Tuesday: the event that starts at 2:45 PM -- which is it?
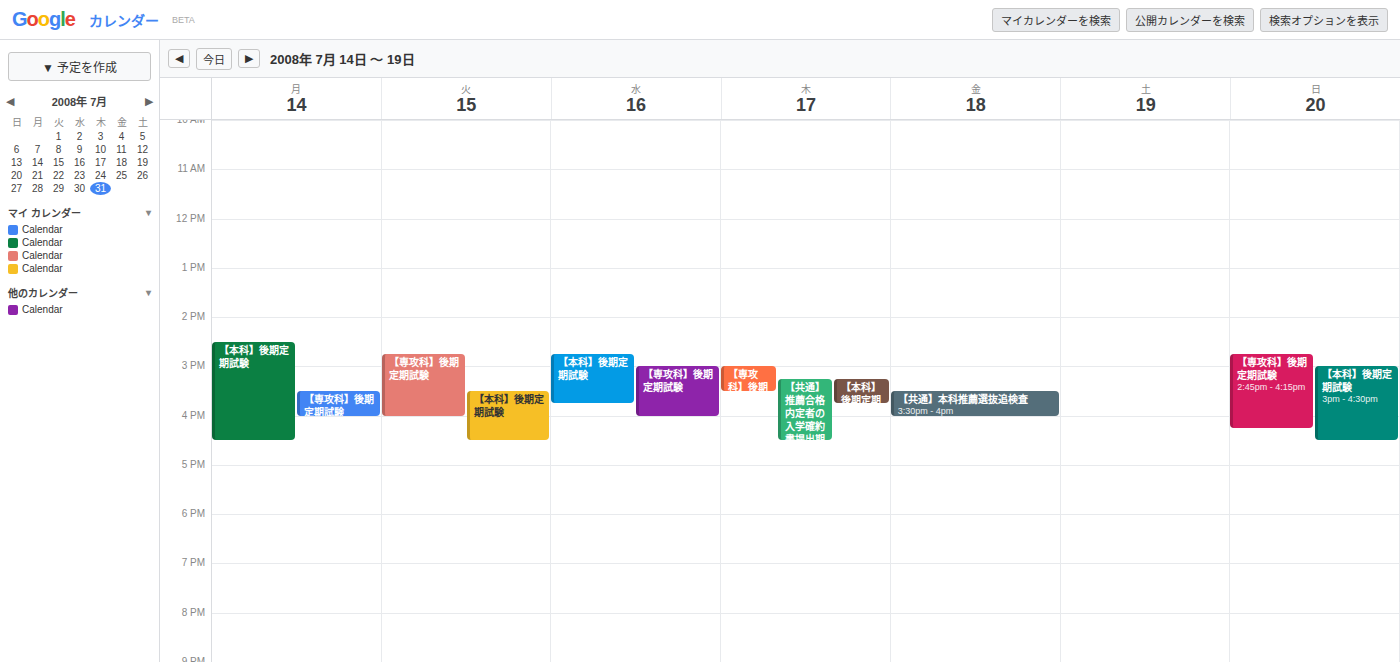
"【専攻科】後期定期試験"